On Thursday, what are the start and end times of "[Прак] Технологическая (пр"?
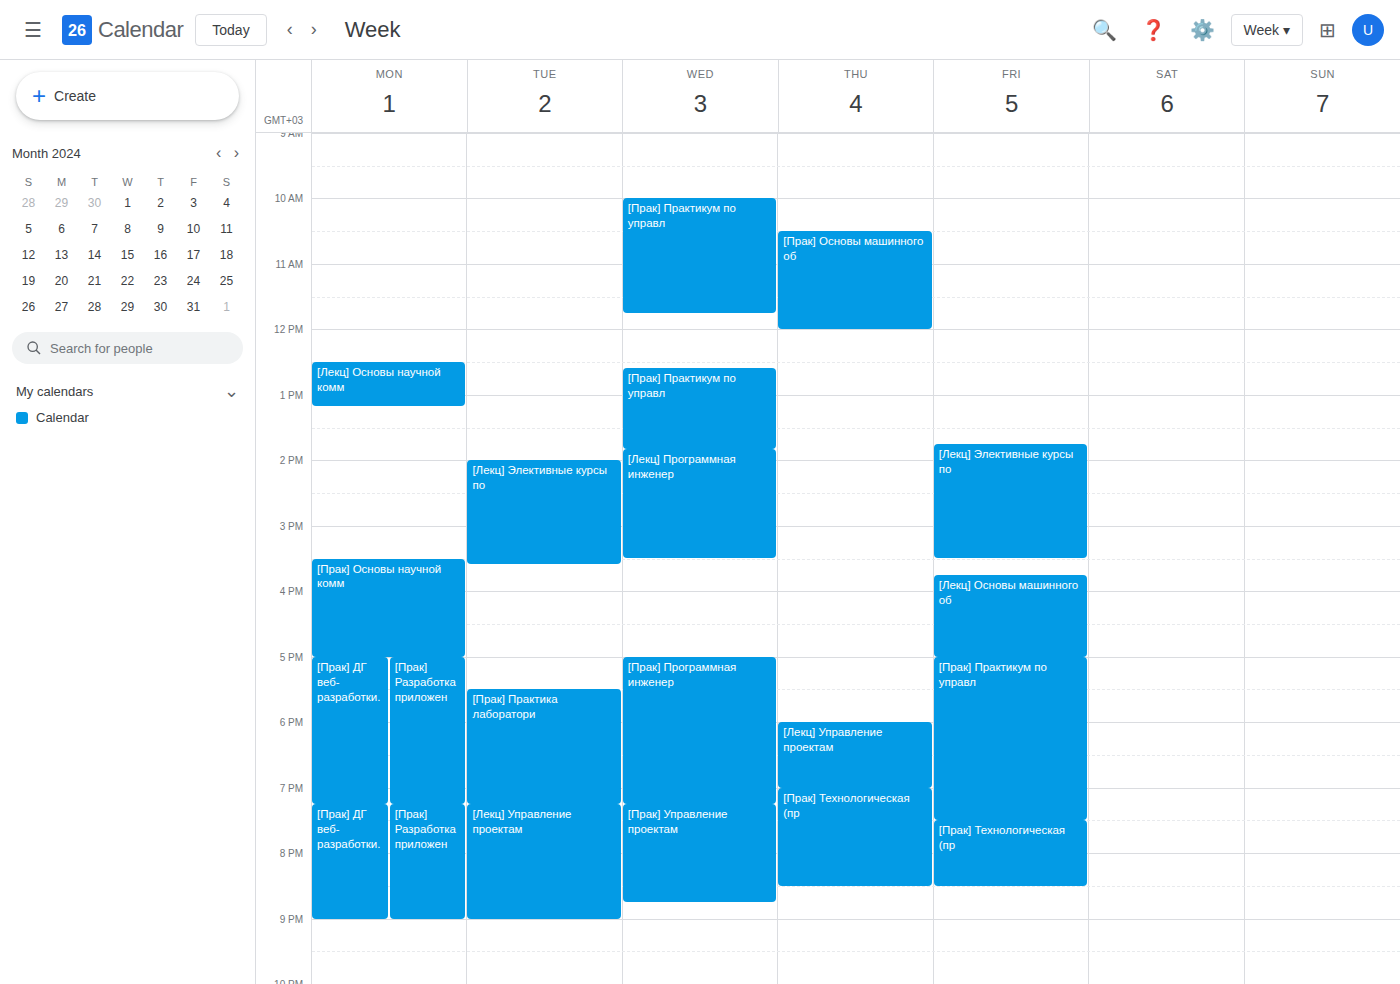
7:00 PM to 8:30 PM